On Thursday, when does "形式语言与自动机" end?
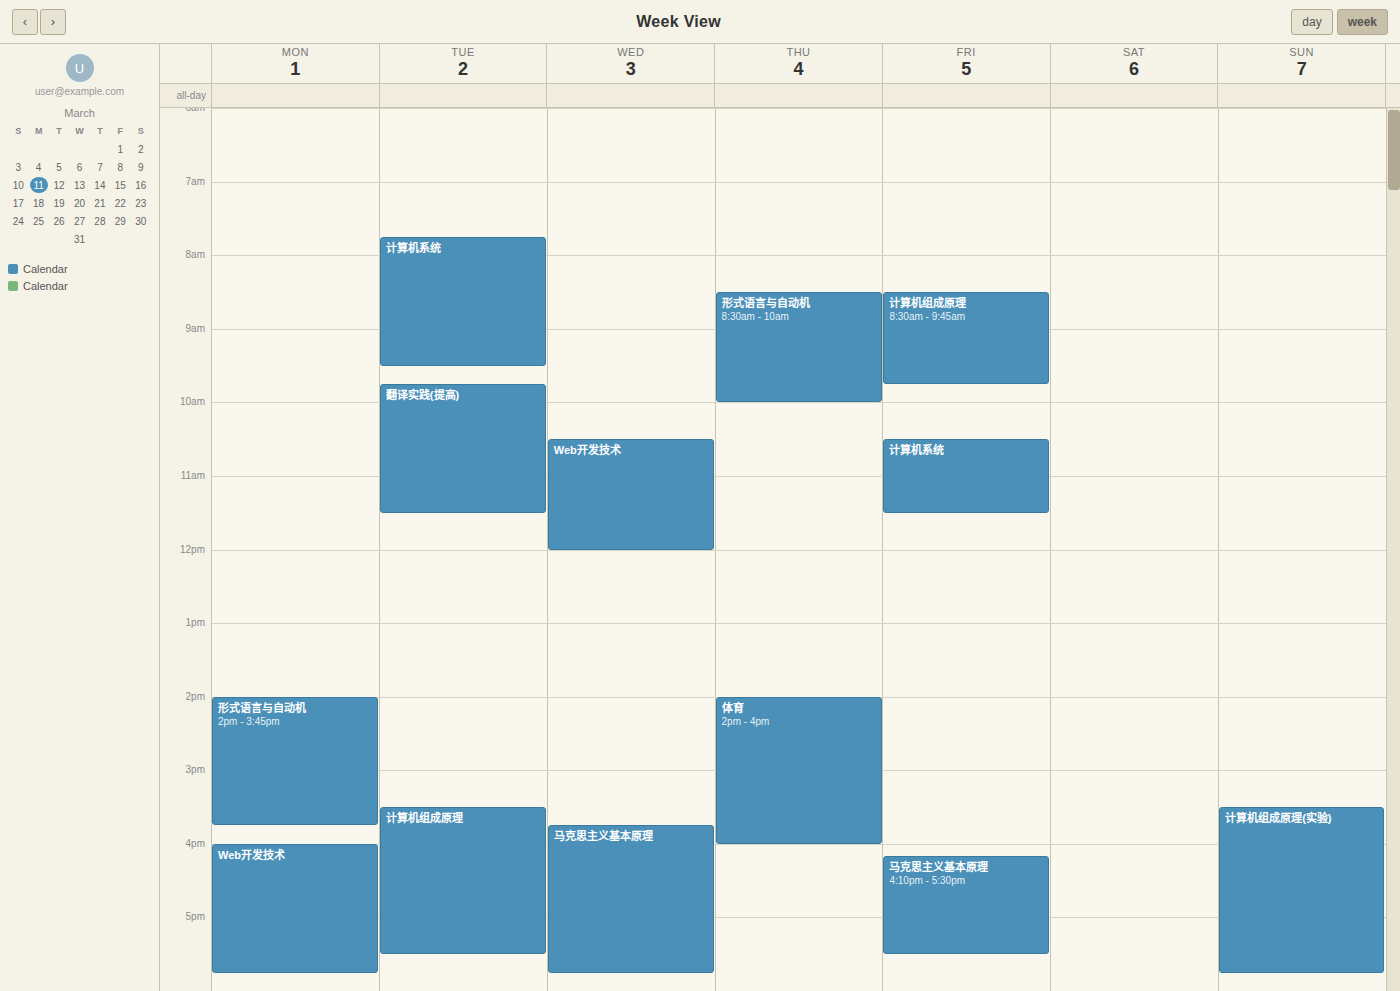
10:00 AM